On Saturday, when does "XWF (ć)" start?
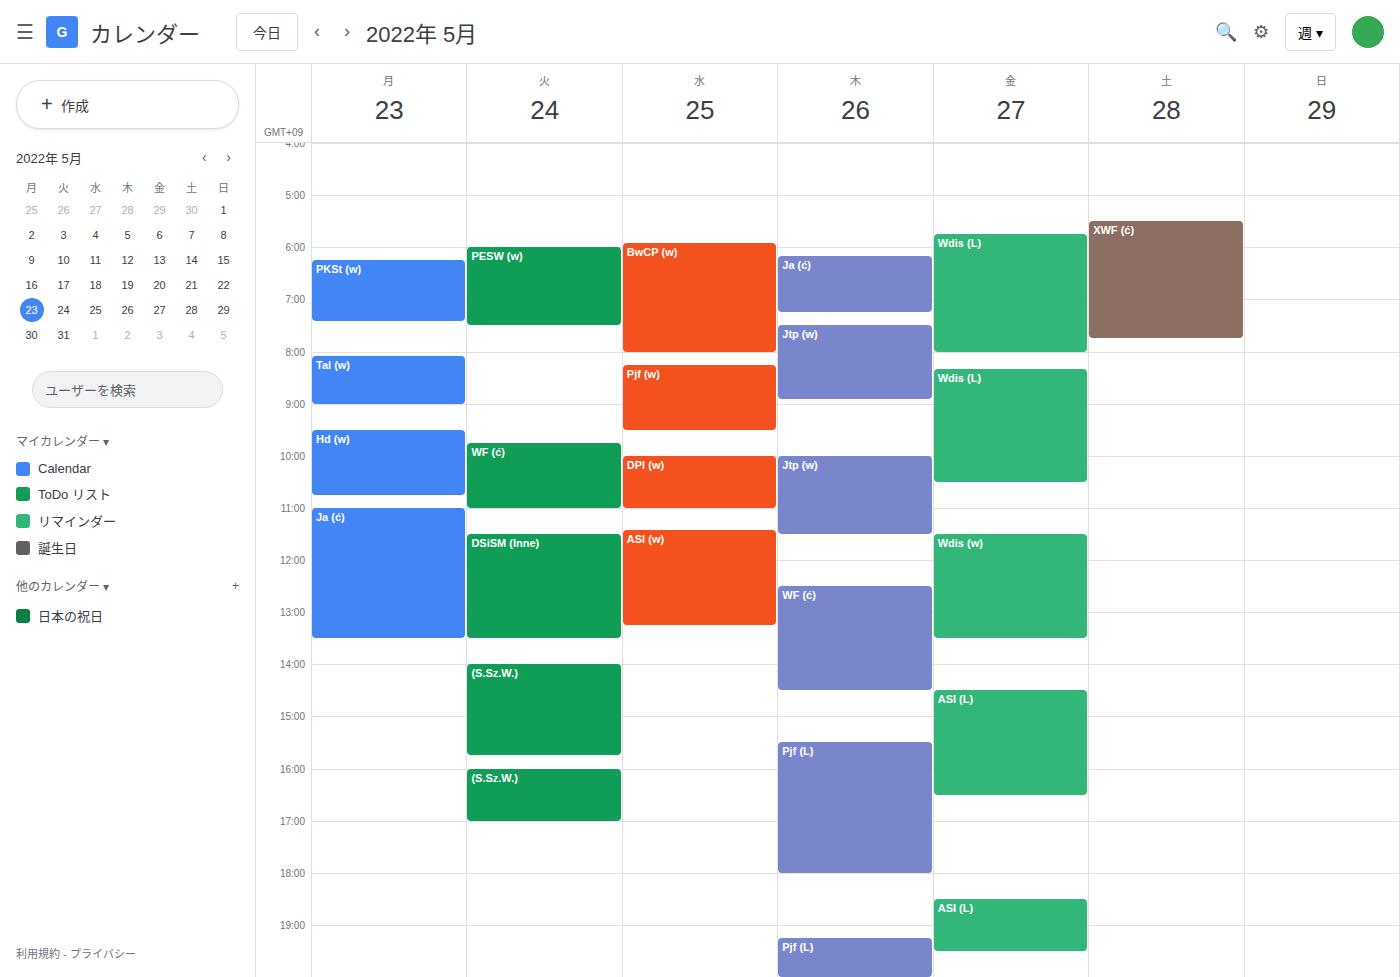
05:30